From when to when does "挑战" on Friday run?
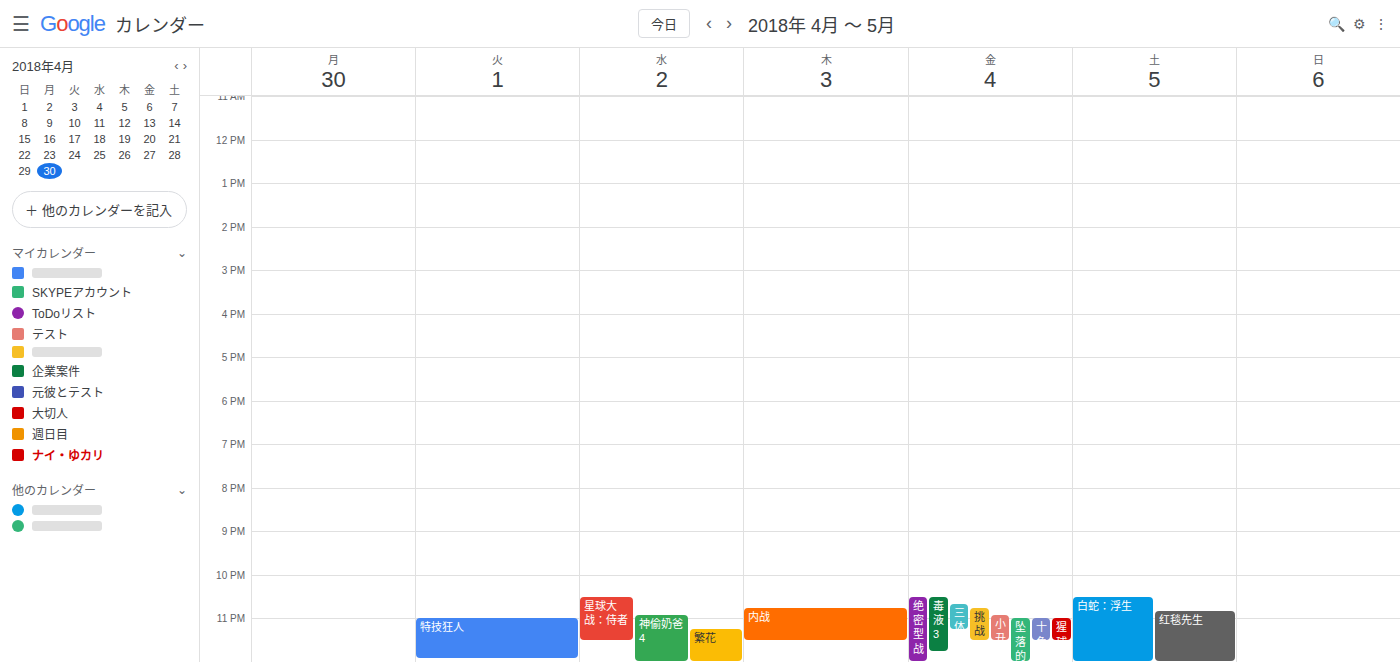
10:45 PM to 11:30 PM